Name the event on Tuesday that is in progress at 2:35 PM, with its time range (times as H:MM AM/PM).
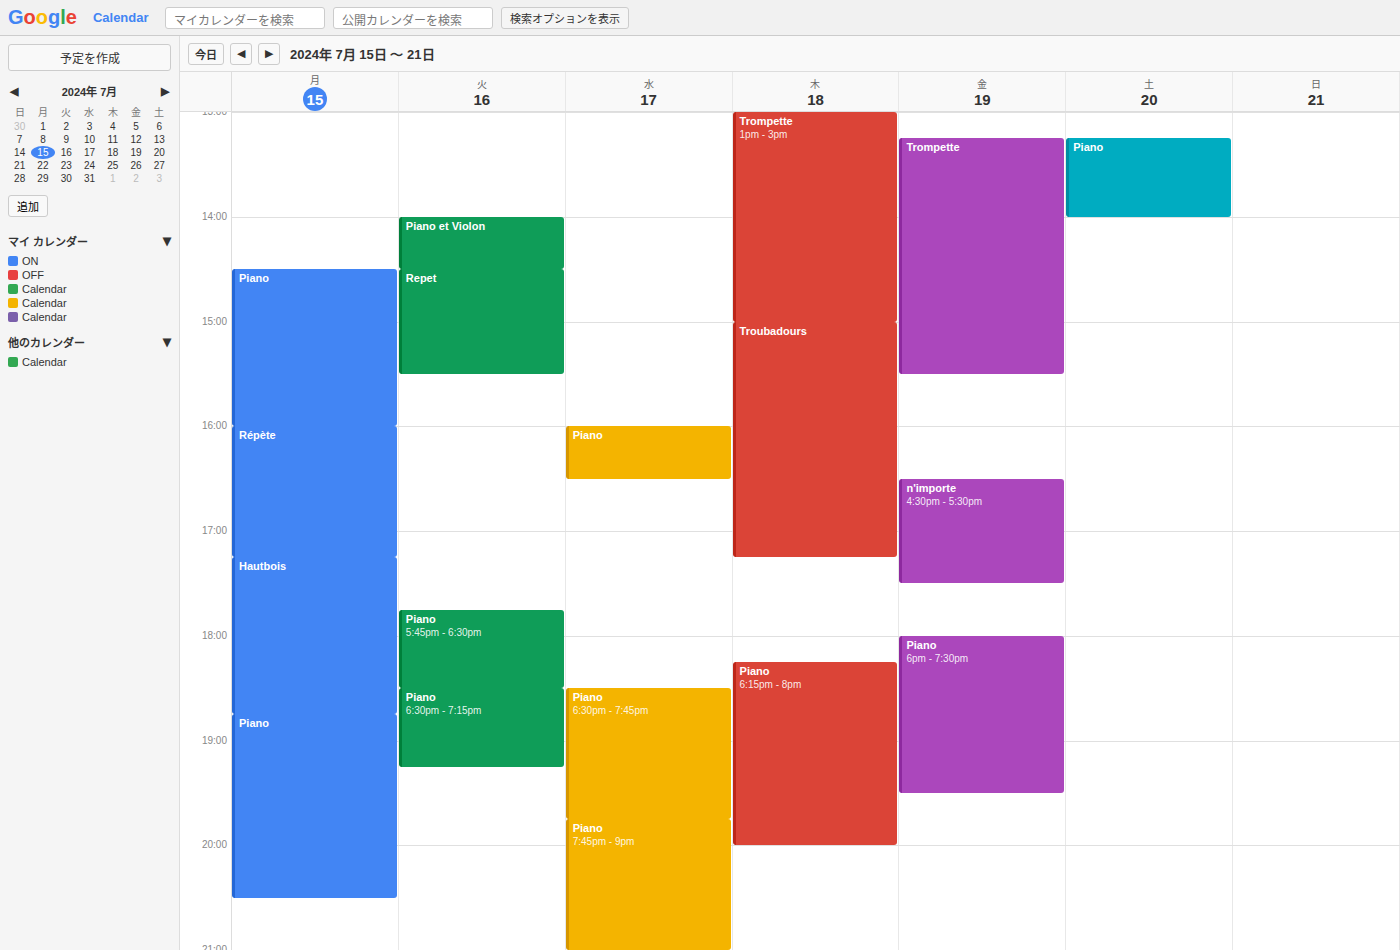
"Repet", 2:30 PM to 3:30 PM